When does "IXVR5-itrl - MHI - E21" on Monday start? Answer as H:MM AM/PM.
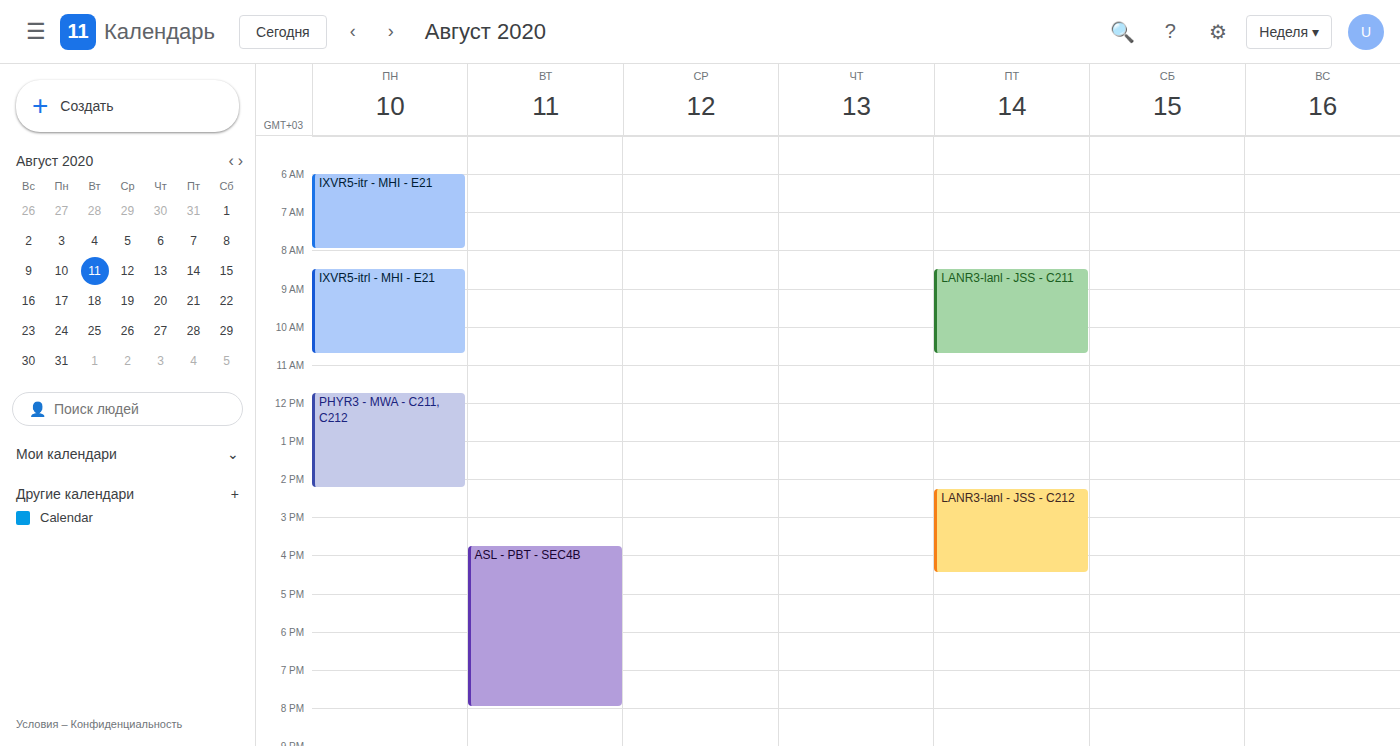
8:30 AM